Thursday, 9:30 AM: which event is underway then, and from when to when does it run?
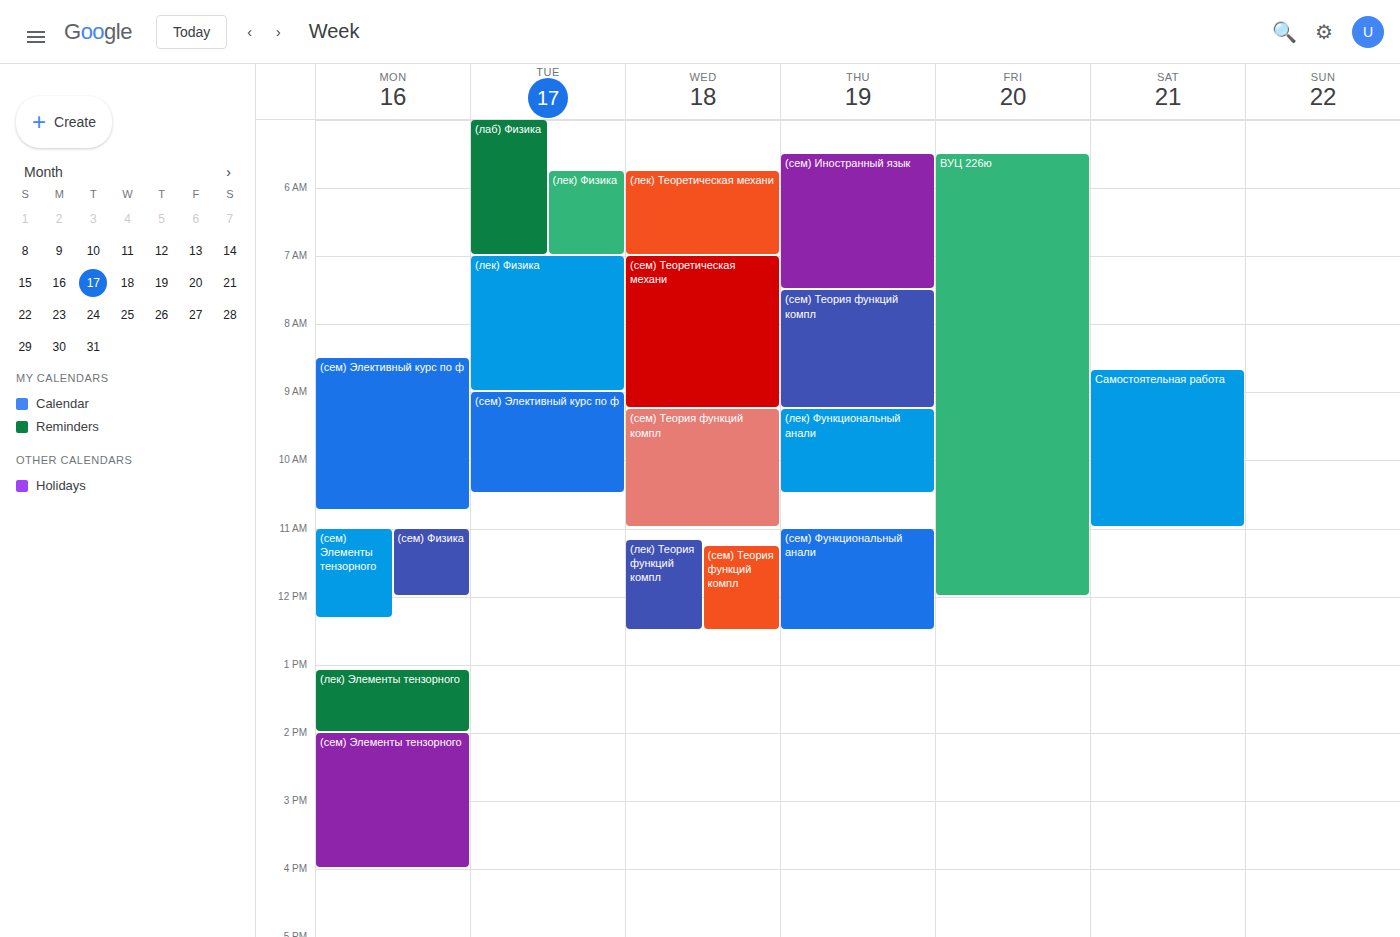
"(лек) Функциональный анали", 9:15 AM to 10:30 AM